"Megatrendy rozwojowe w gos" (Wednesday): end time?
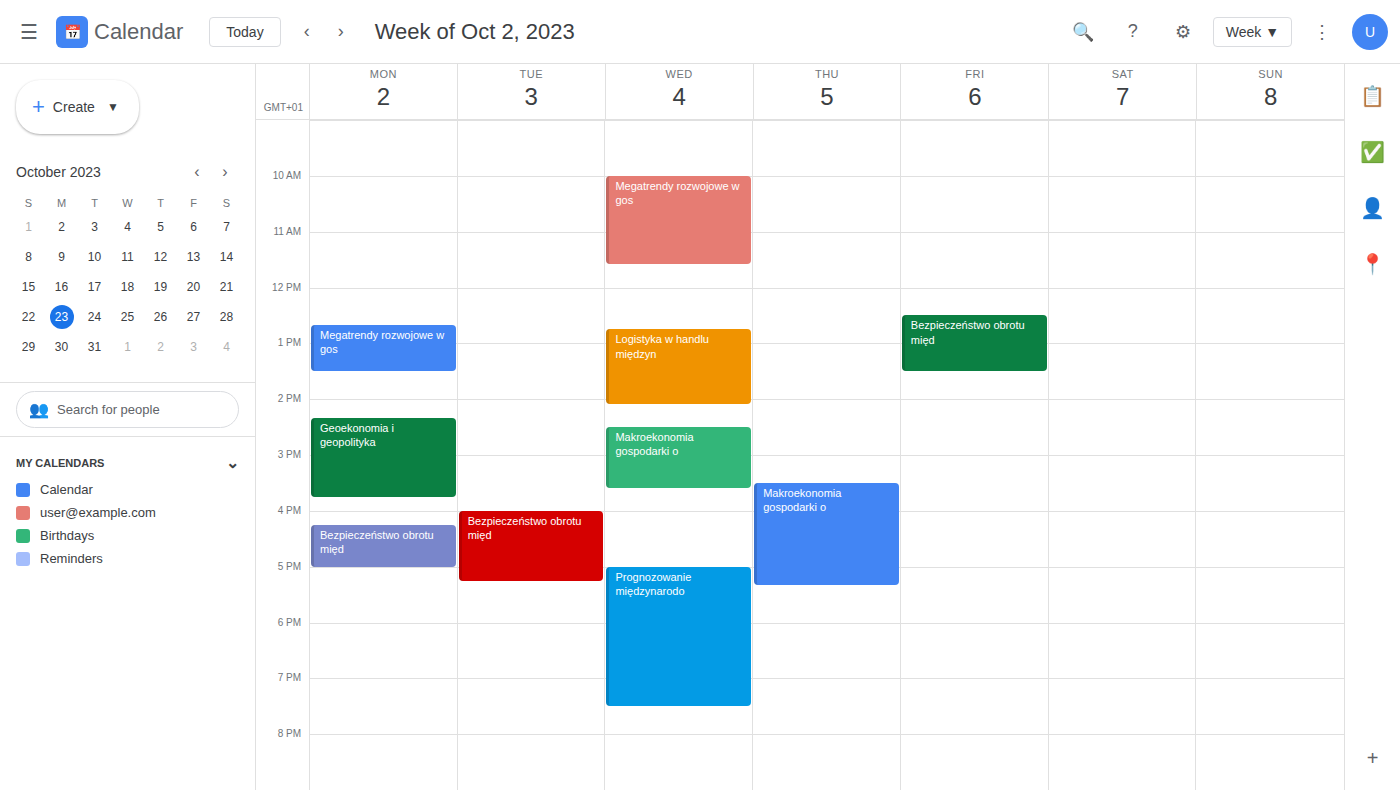
11:35 AM